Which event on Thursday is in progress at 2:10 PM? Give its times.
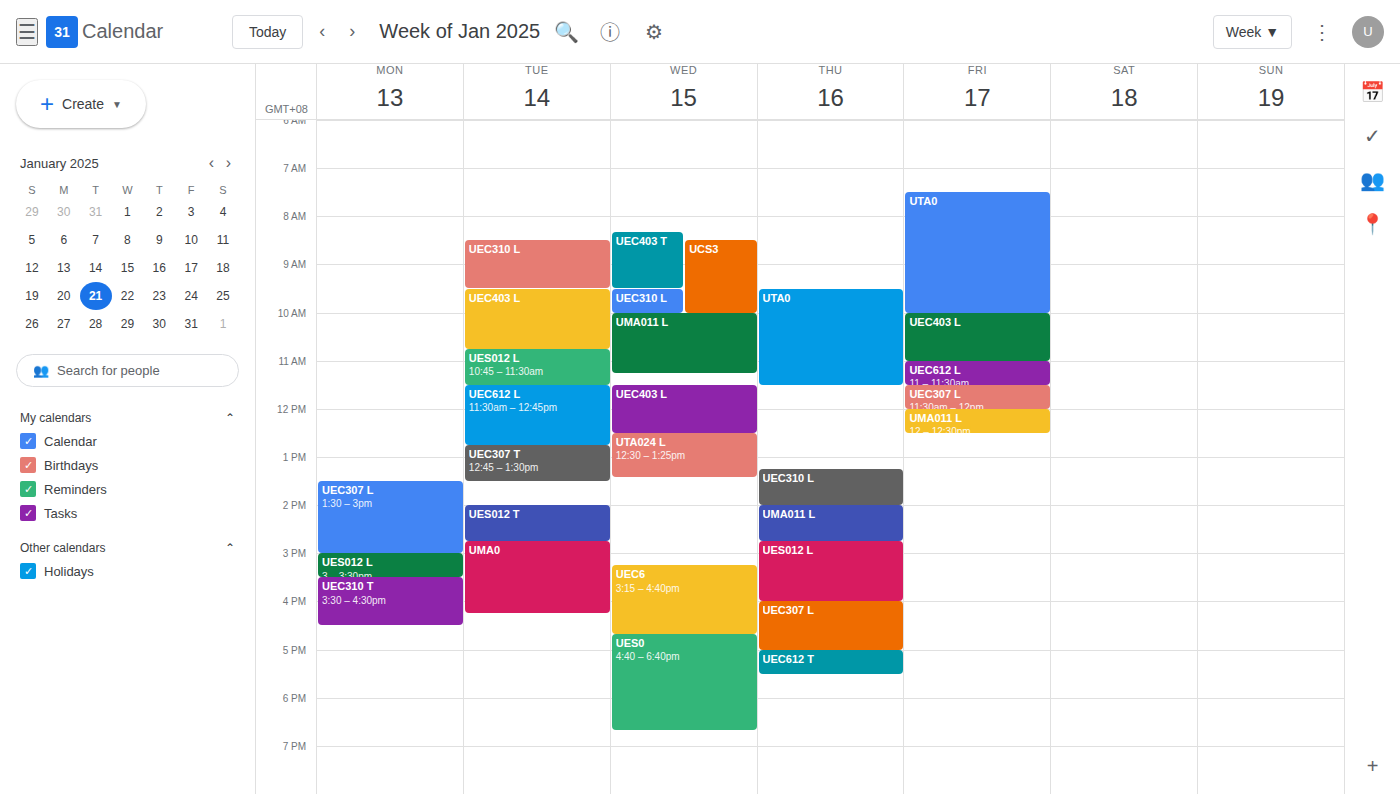
"UMA011 L", 2:00 PM to 2:45 PM